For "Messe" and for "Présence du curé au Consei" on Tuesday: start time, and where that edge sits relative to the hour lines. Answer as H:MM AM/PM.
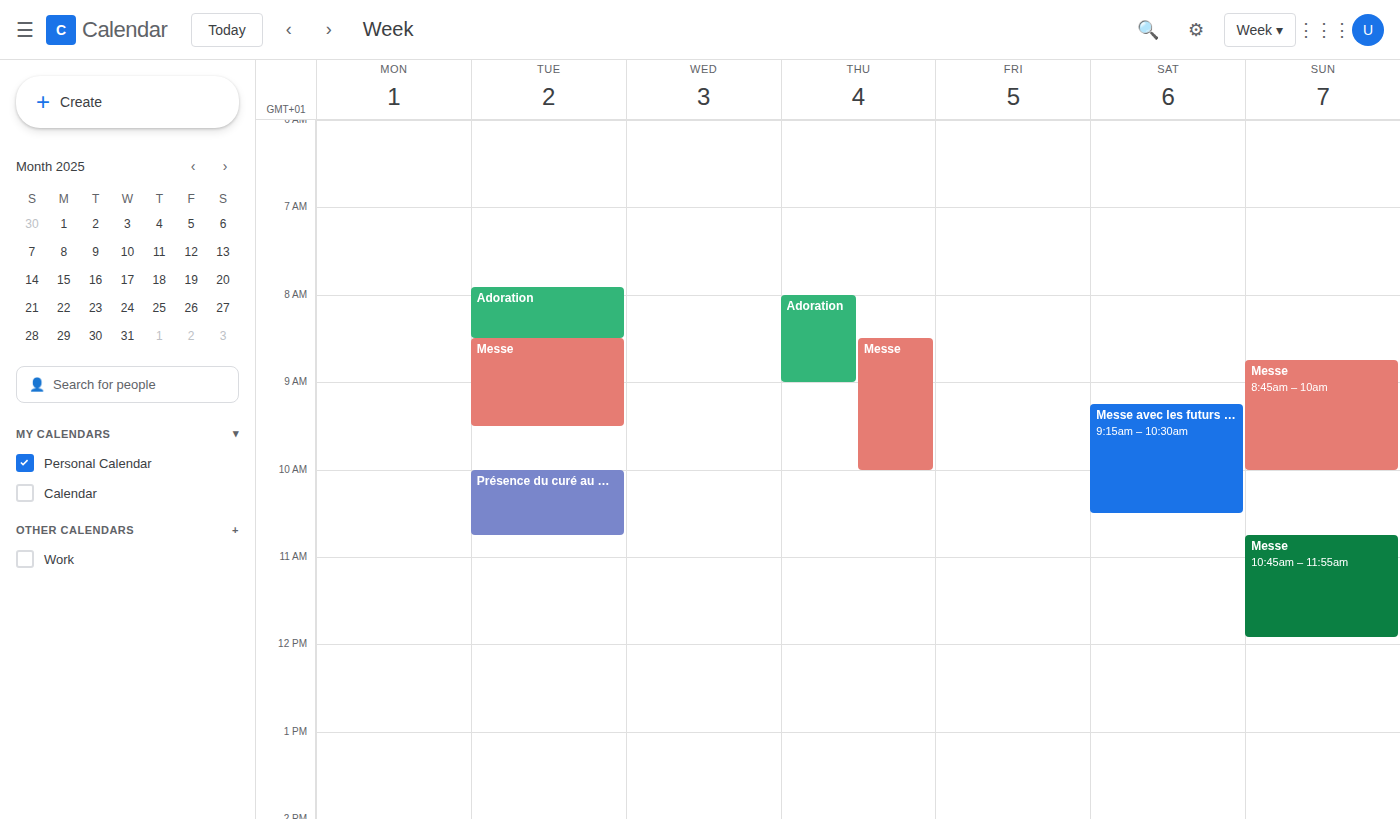
"Messe": 8:30 AM, halfway between the 8 AM and 9 AM lines. "Présence du curé au Consei": 10:00 AM, exactly on the 10 AM line.